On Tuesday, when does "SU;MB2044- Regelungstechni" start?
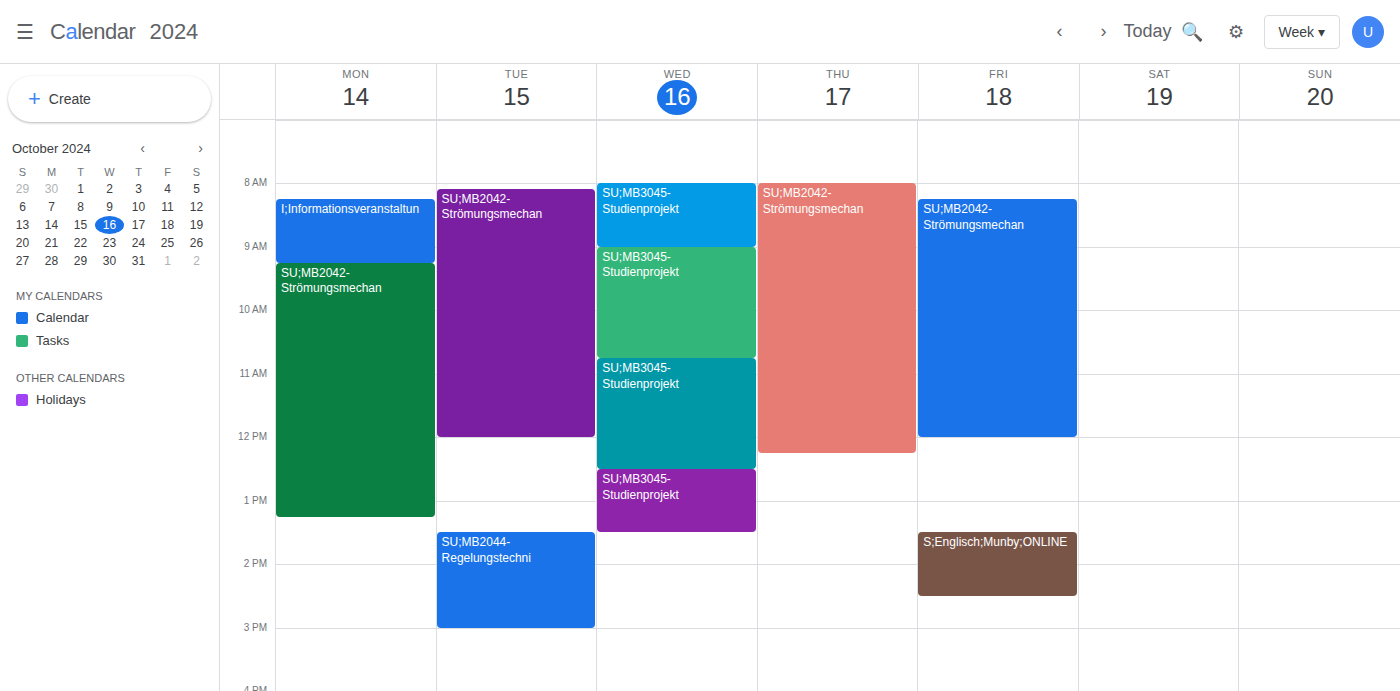
13:30